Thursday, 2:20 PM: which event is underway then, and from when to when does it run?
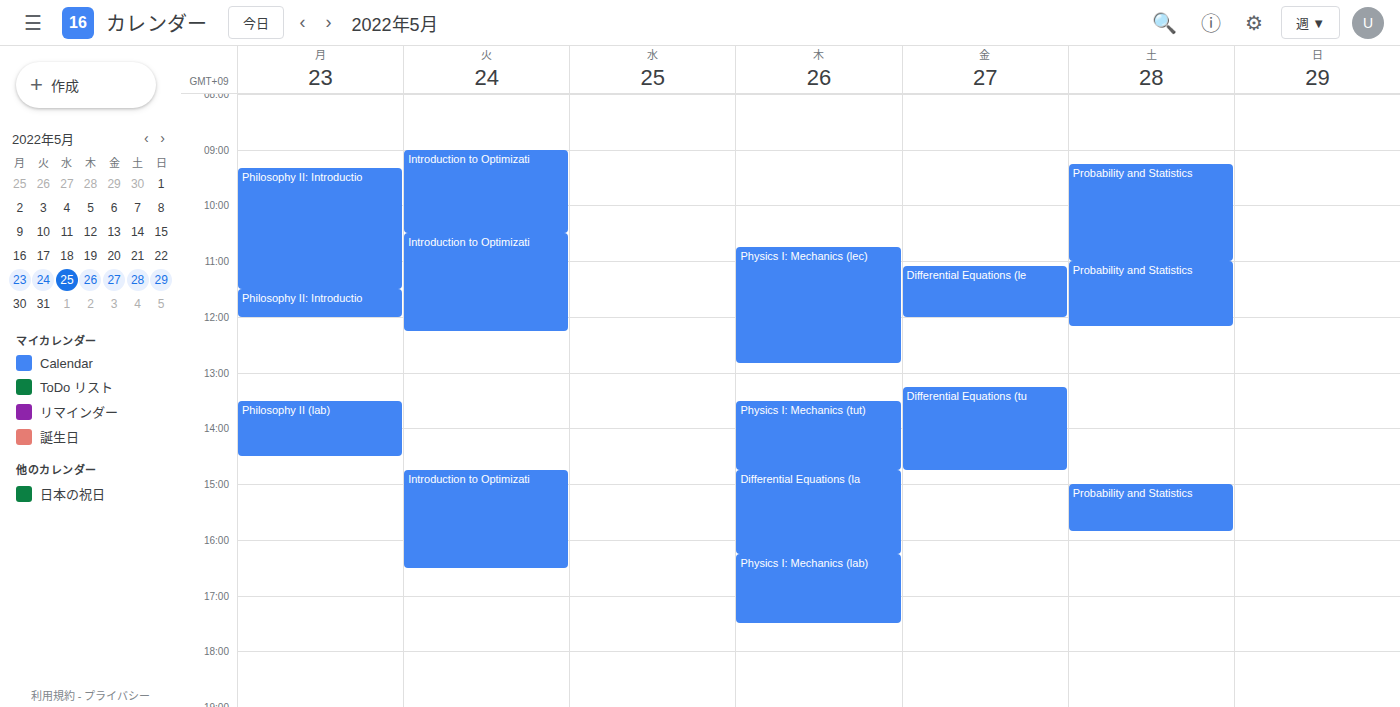
"Physics I: Mechanics (tut)", 1:30 PM to 2:45 PM